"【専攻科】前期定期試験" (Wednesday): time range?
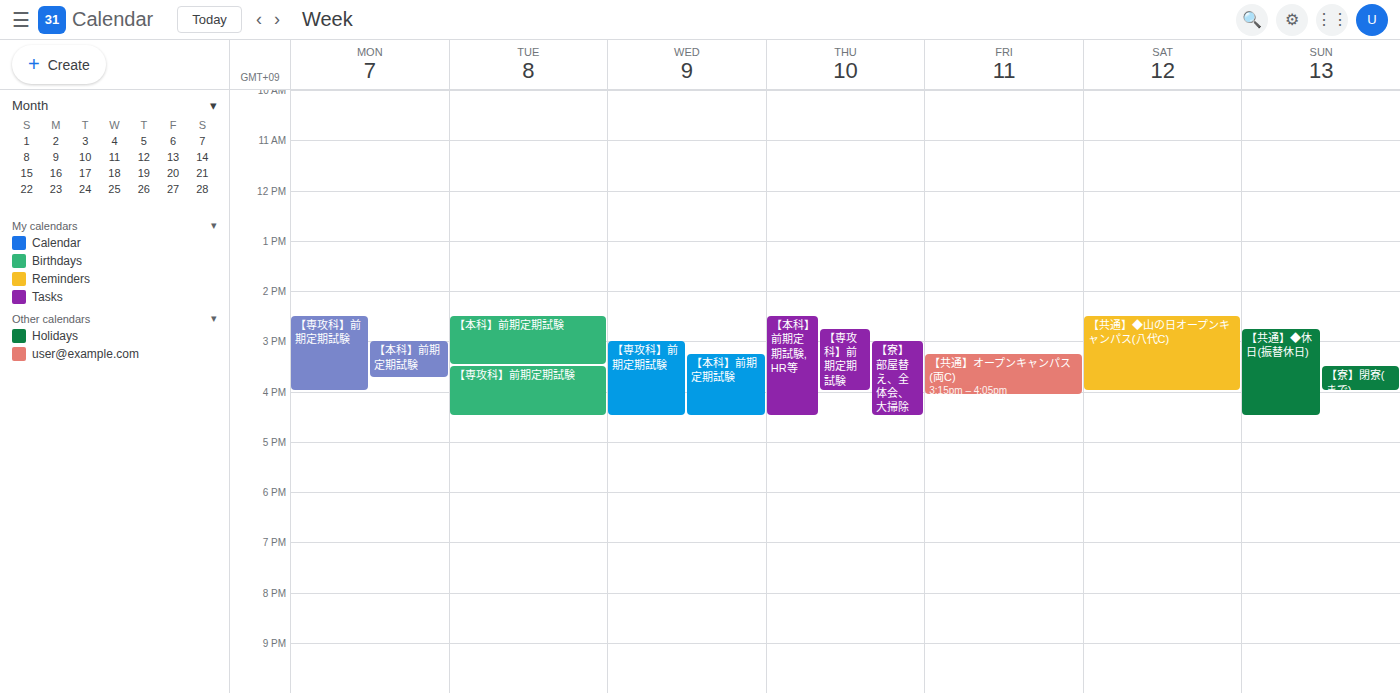
15:00 to 16:30